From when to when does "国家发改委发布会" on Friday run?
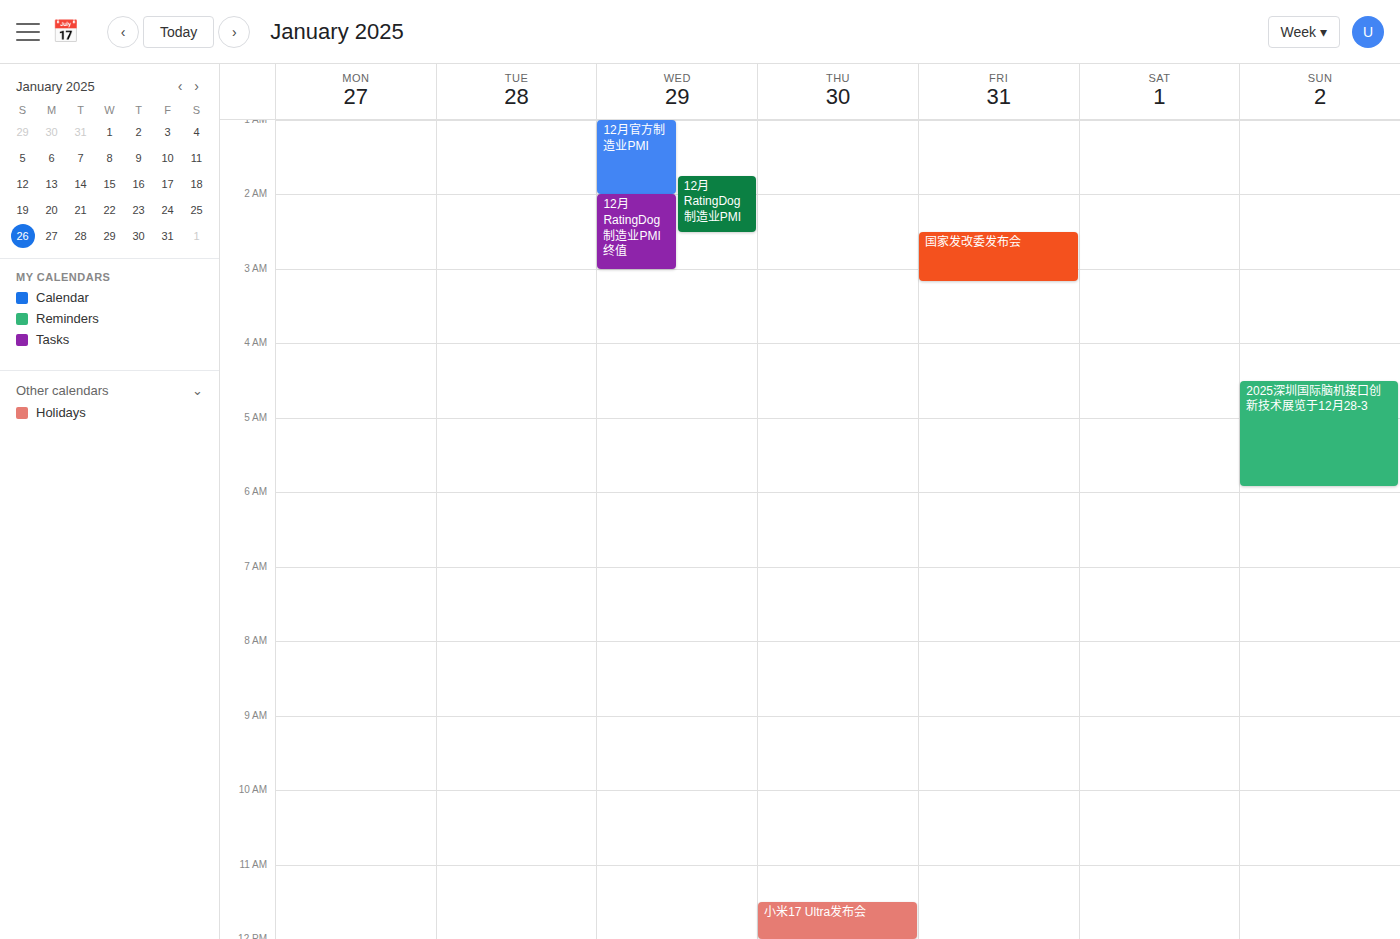
2:30 AM to 3:10 AM